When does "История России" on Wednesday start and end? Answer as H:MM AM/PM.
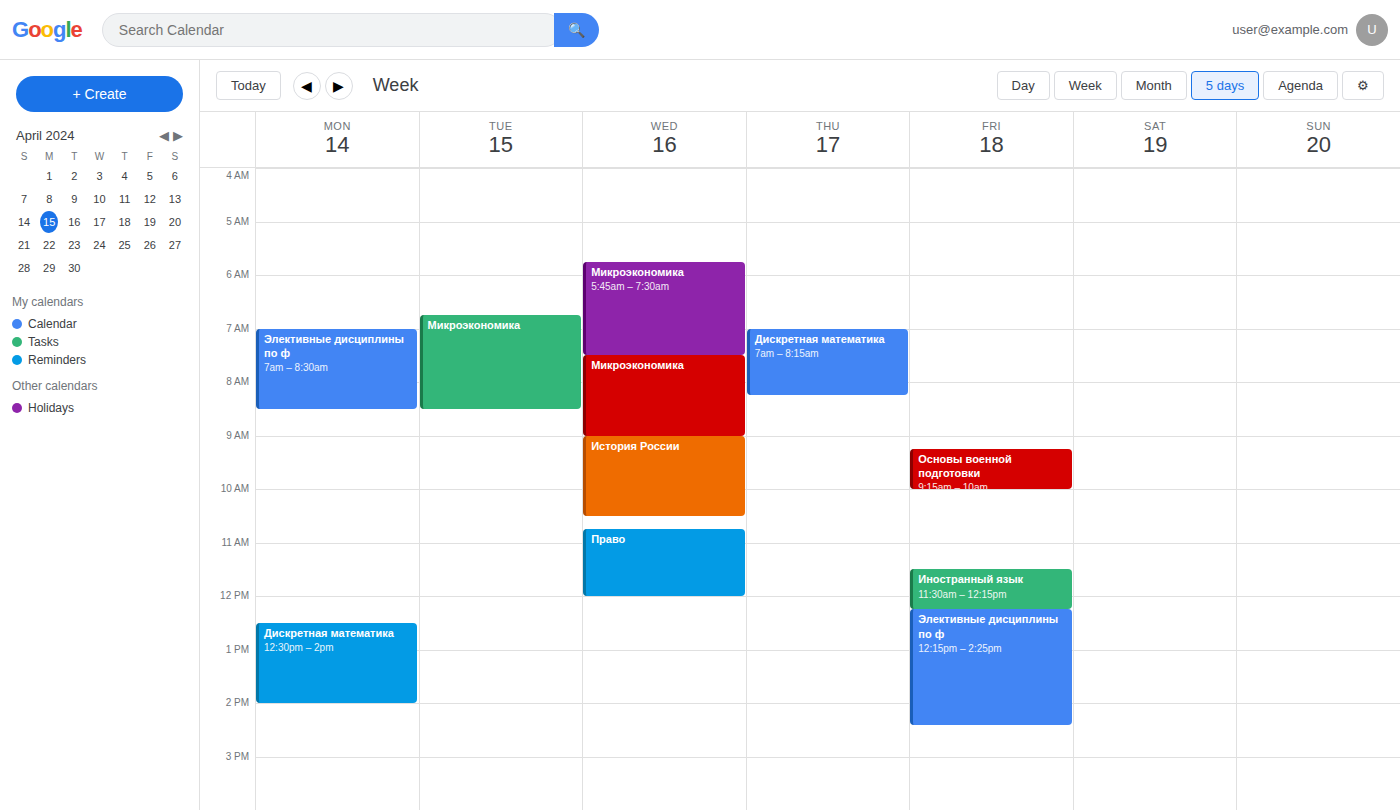
9:00 AM to 10:30 AM